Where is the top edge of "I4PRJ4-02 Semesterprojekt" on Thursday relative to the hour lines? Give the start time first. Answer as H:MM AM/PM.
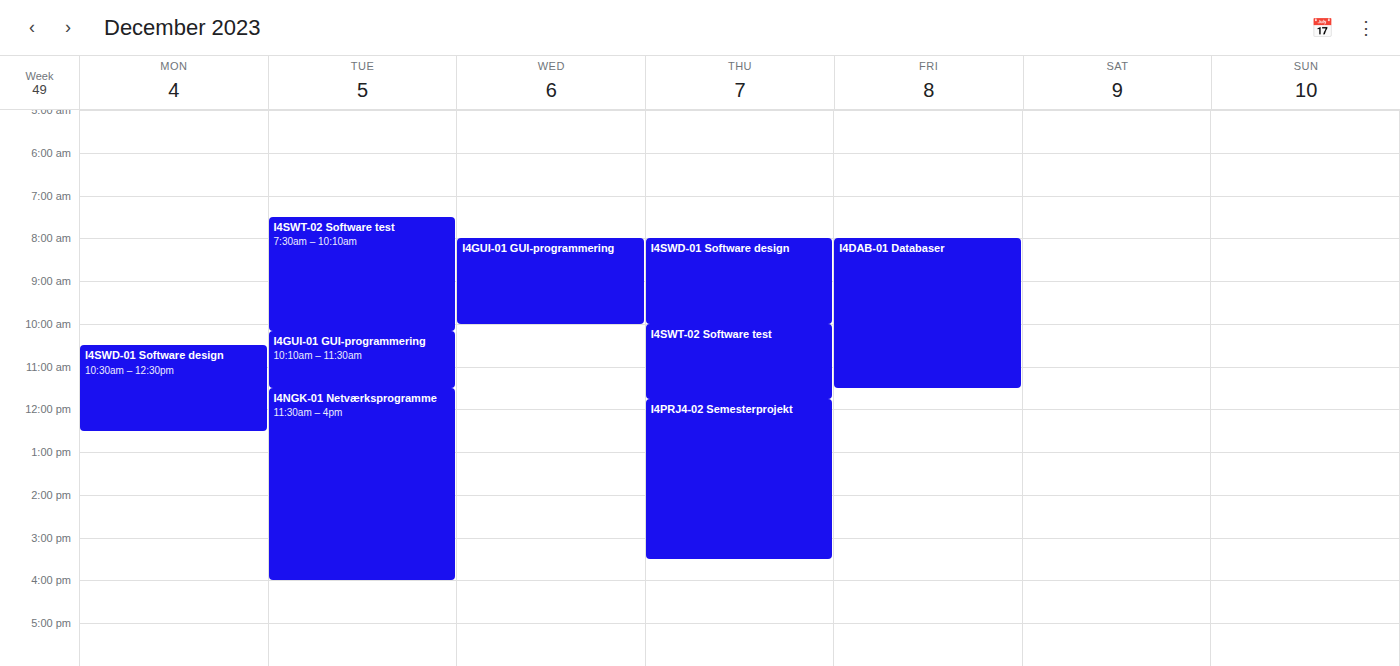
11:45 AM -- neither: three quarters of the way from the 11 AM line to the 12 PM line.